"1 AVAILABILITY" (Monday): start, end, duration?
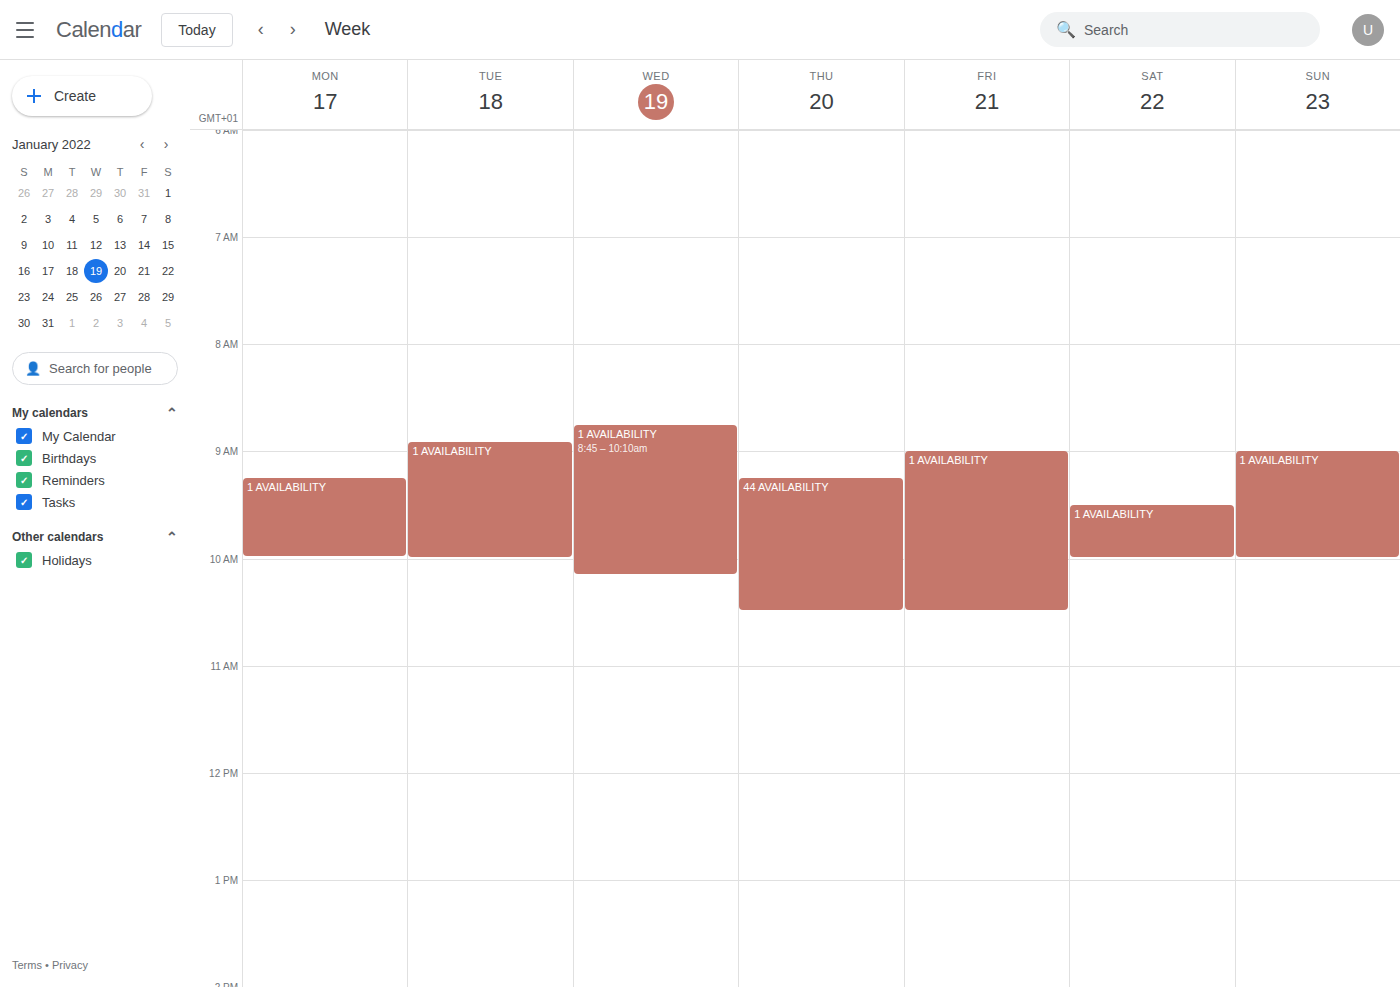
09:15 to 10:00, 45 minutes